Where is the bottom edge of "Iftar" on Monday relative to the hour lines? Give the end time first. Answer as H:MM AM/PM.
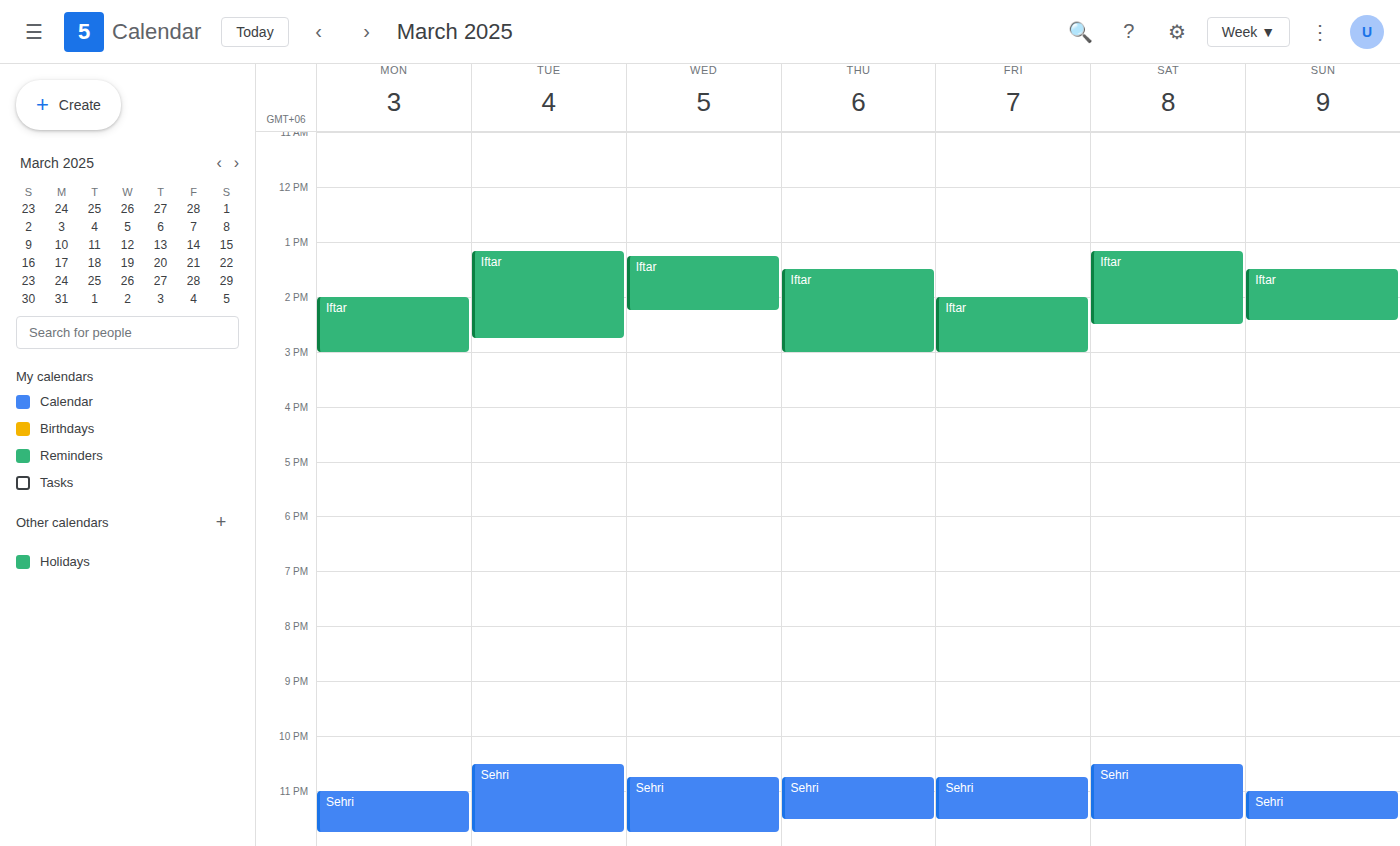
3:00 PM -- exactly on the 3 PM line.